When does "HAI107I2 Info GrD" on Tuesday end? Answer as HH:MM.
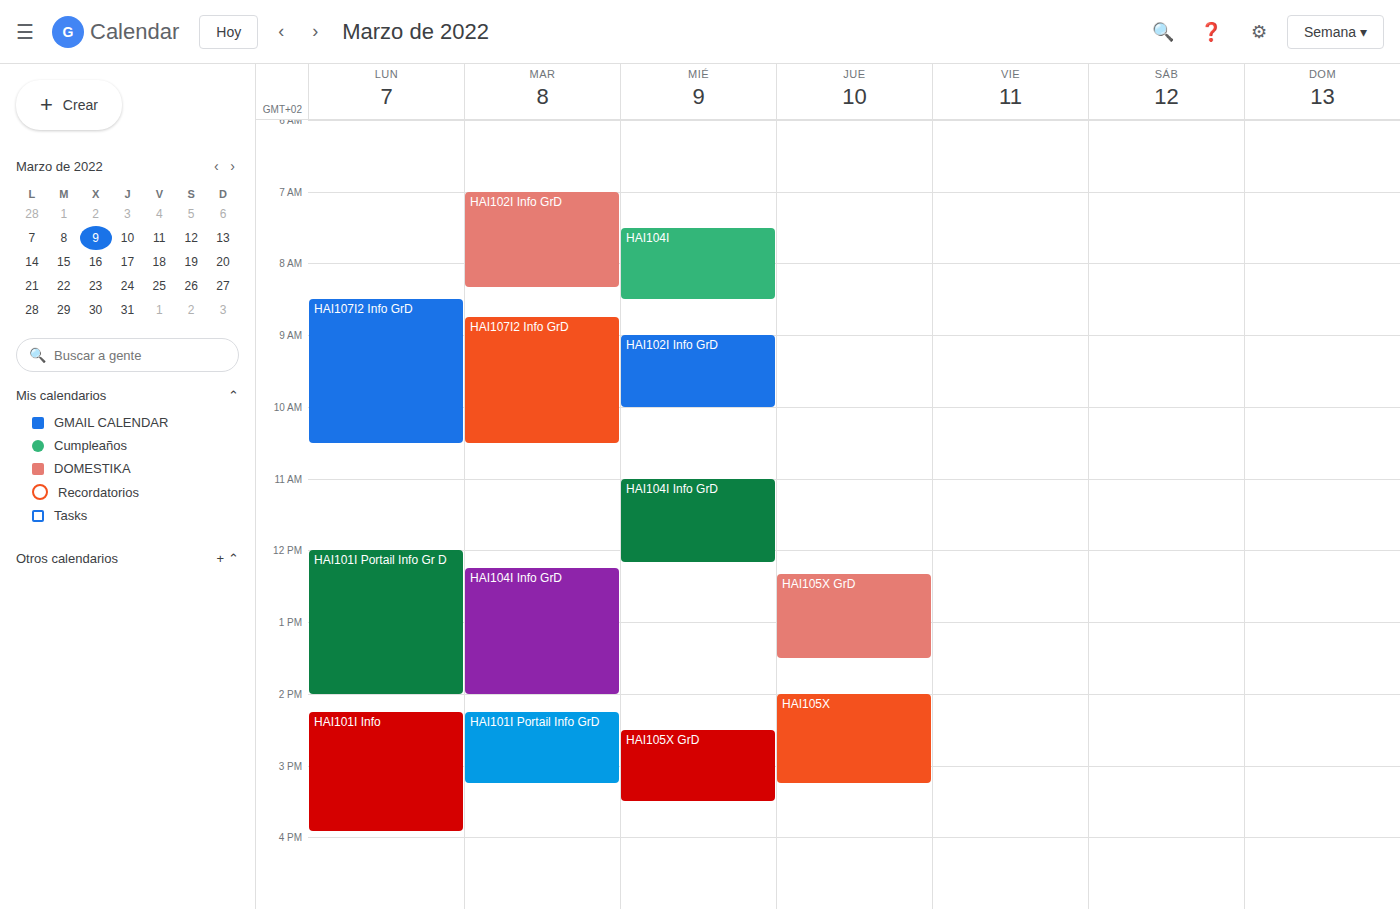
10:30